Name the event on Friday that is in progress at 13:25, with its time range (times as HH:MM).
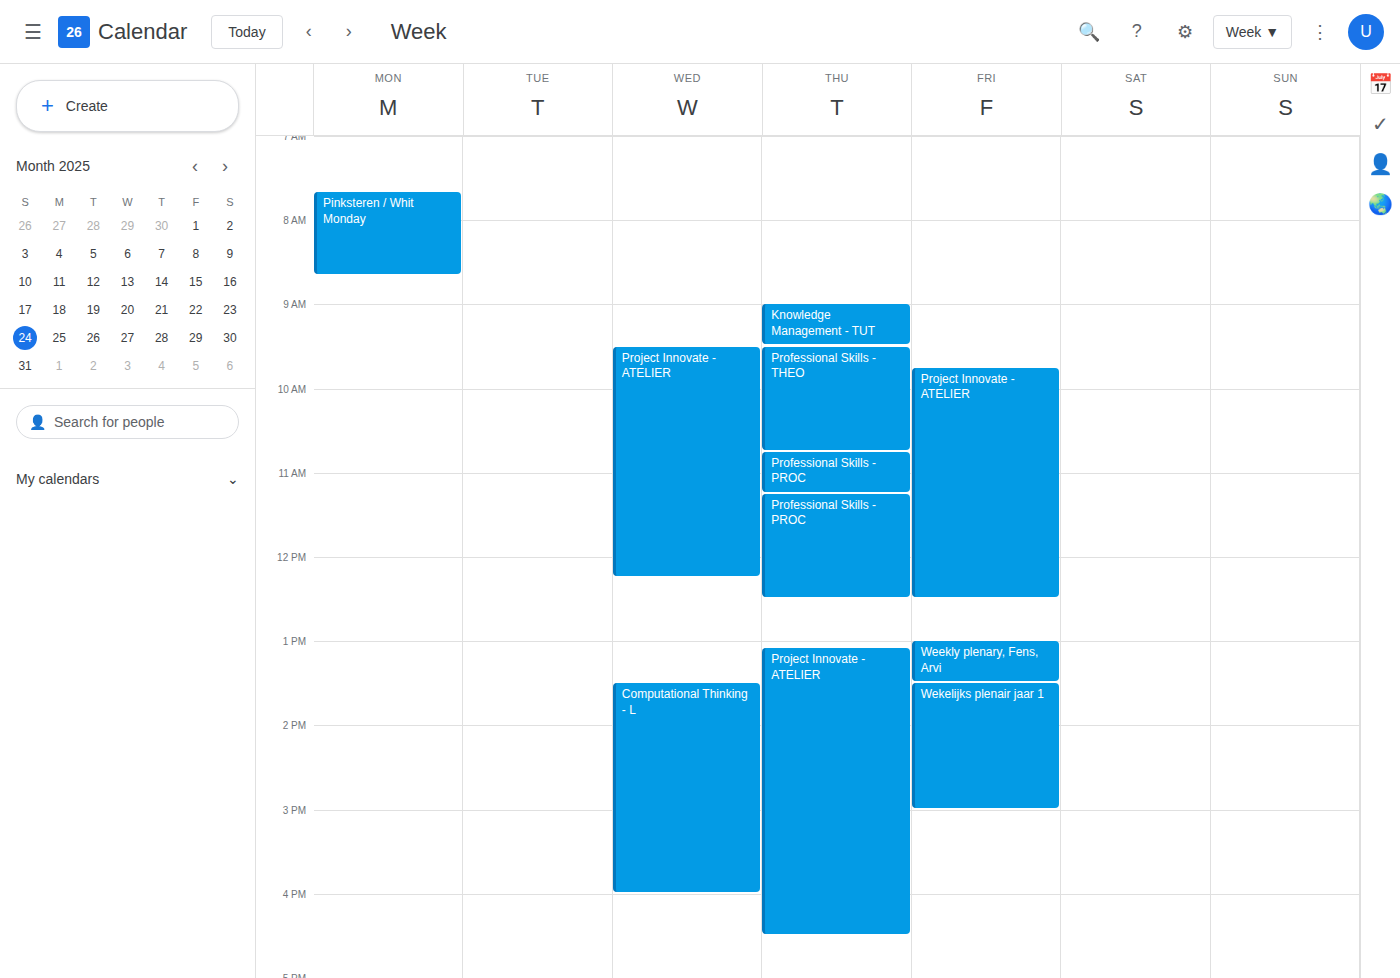
"Weekly plenary, Fens, Arvi", 13:00 to 13:30